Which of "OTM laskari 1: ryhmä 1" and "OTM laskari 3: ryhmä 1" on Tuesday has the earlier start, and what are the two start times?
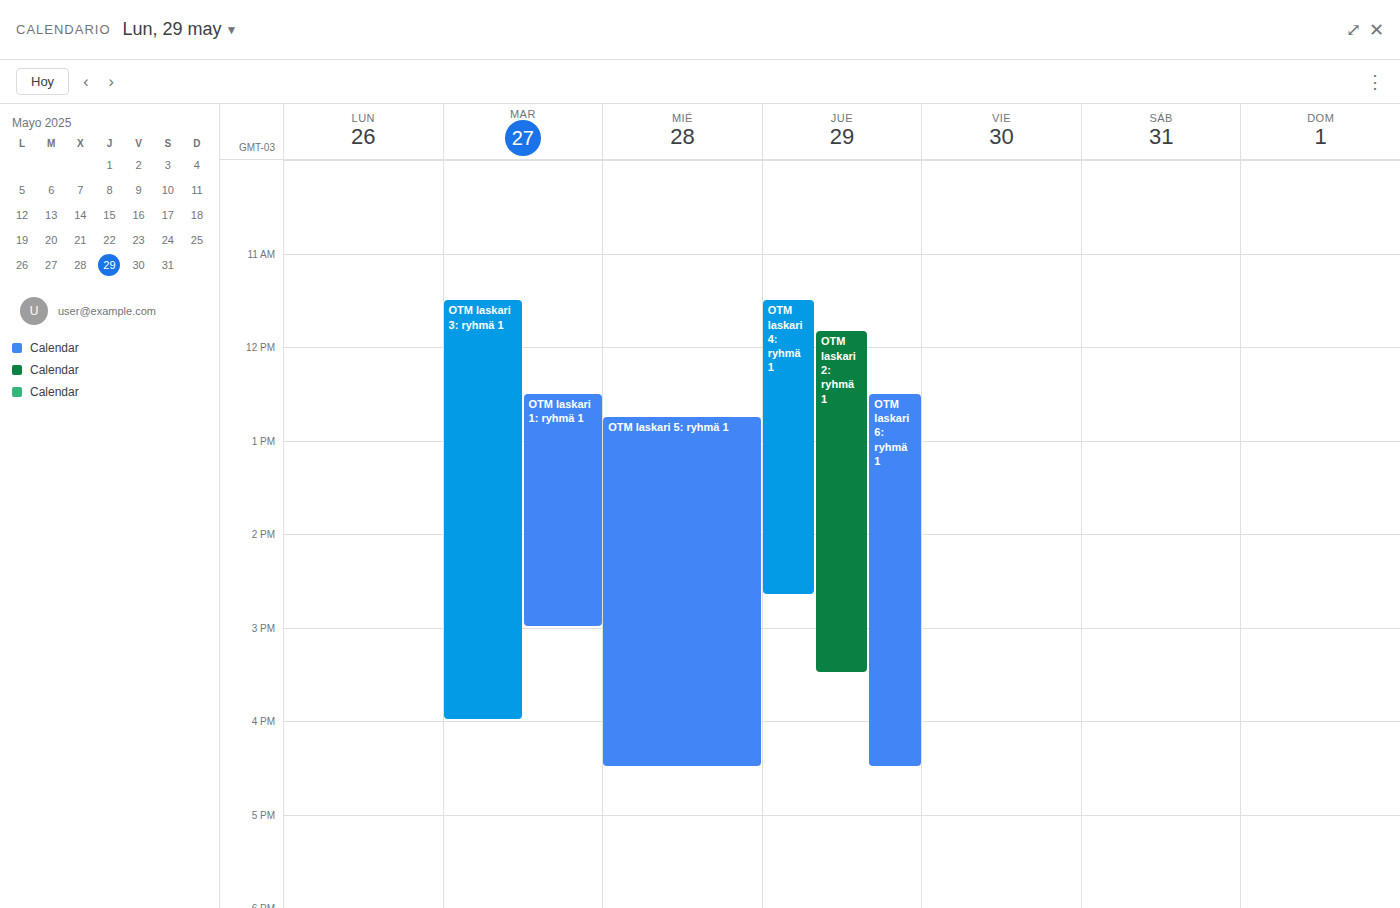
"OTM laskari 3: ryhmä 1" 11:30 AM; "OTM laskari 1: ryhmä 1" 12:30 PM.